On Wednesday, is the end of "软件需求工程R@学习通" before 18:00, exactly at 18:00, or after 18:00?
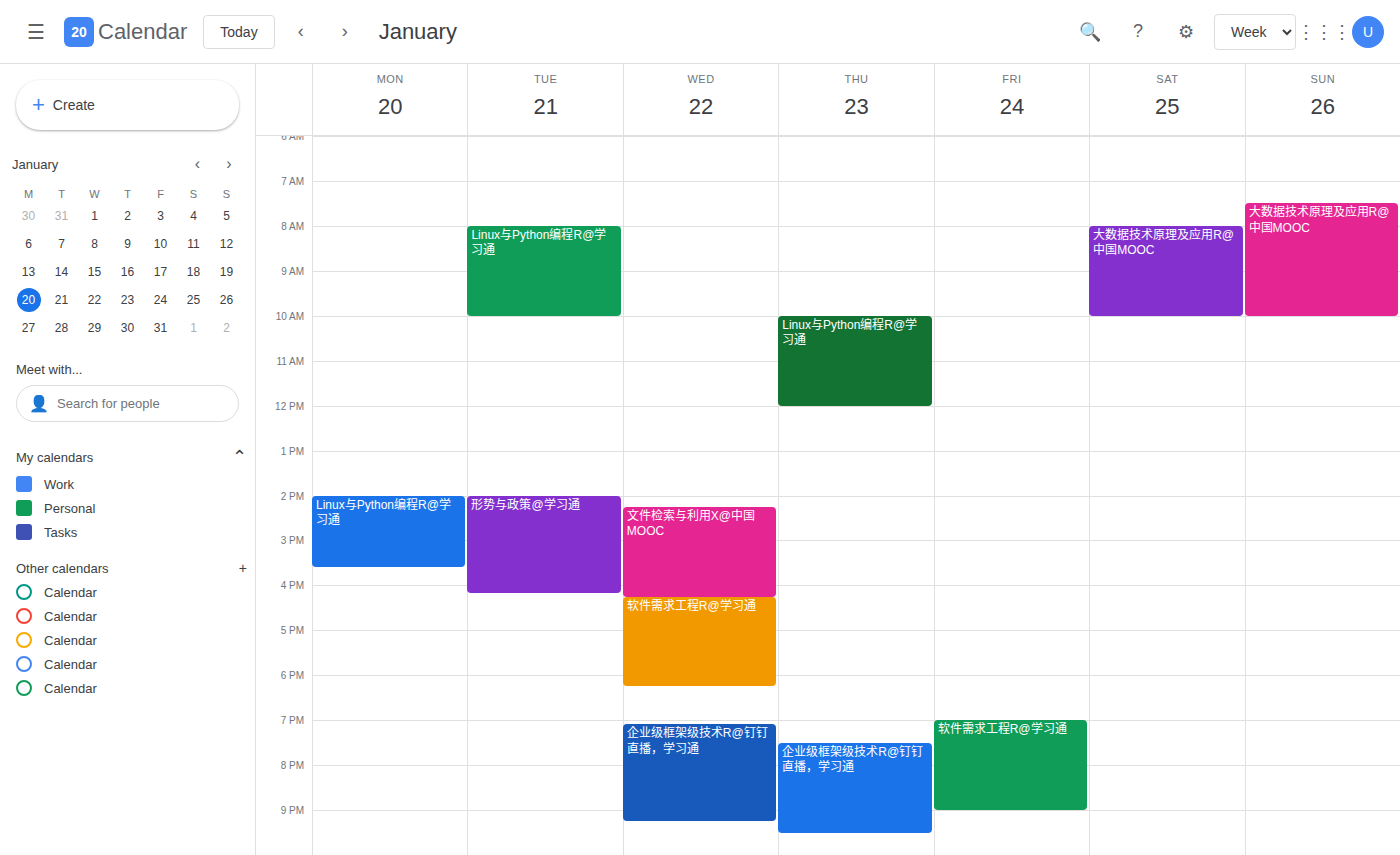
18:15 -- after 18:00, 15 minutes below the 18:00 line.